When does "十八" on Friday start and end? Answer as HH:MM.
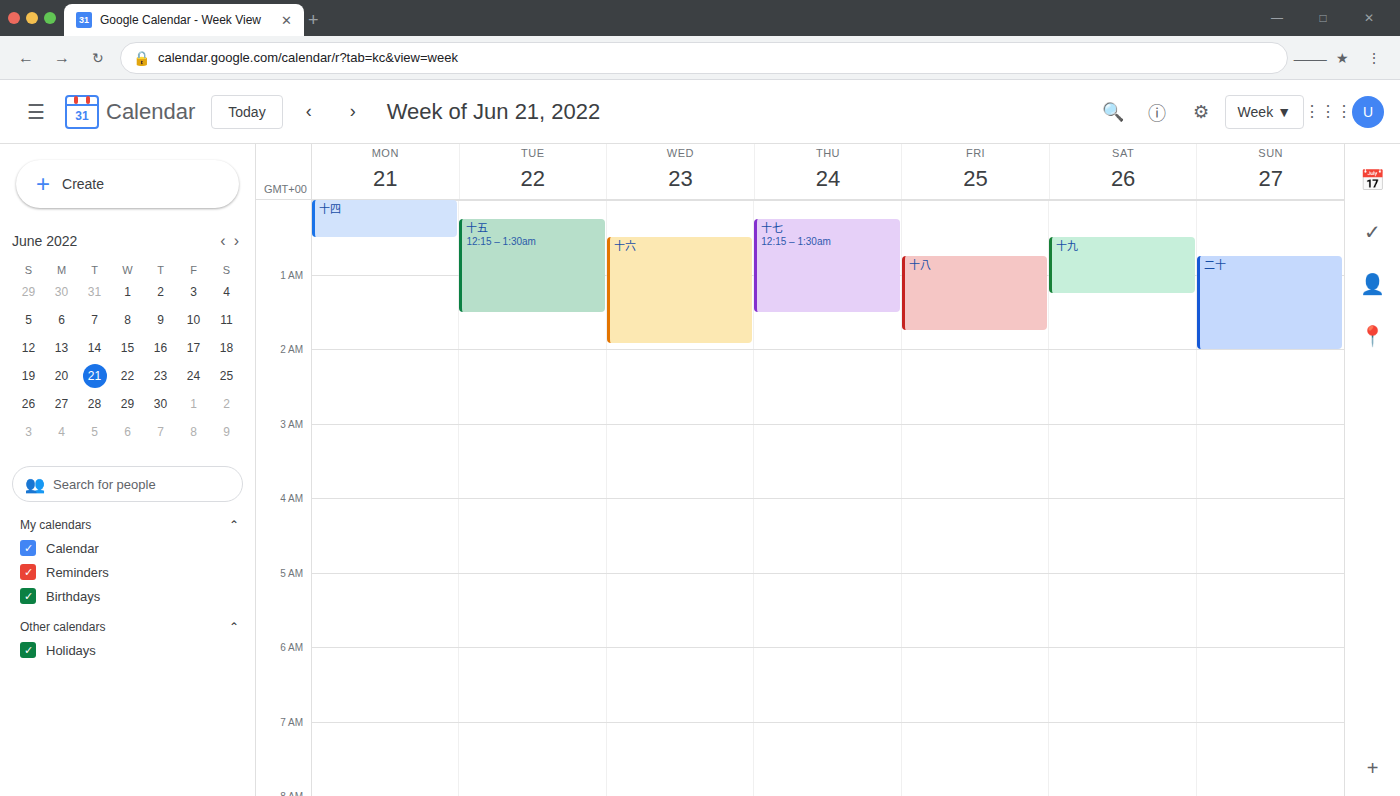
00:45 to 01:45